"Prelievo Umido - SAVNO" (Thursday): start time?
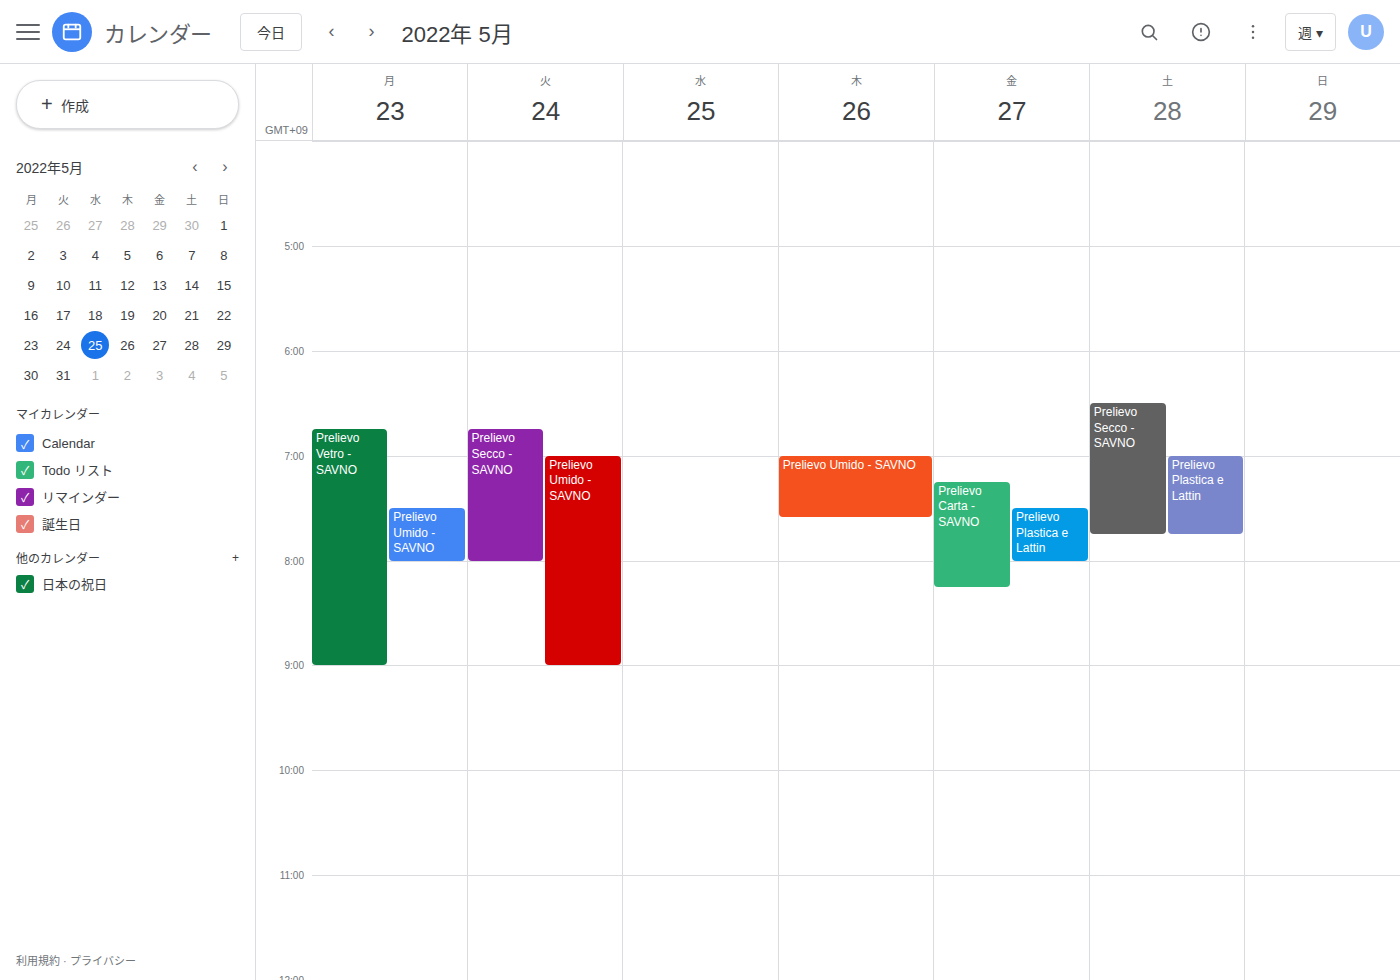
7:00 AM